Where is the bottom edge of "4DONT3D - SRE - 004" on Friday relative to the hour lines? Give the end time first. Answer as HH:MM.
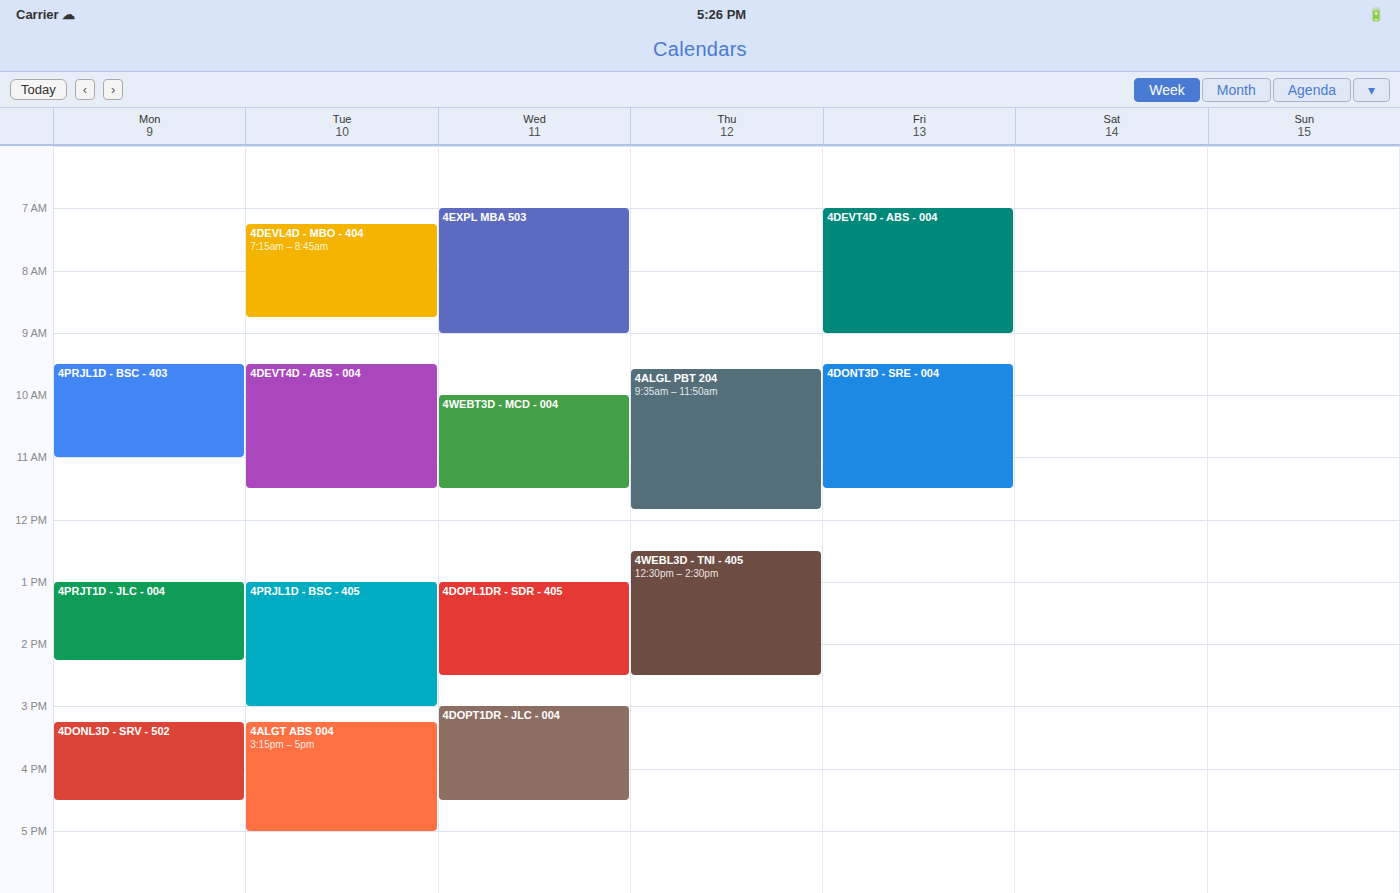
11:30 -- halfway between the 11:00 and 12:00 lines.